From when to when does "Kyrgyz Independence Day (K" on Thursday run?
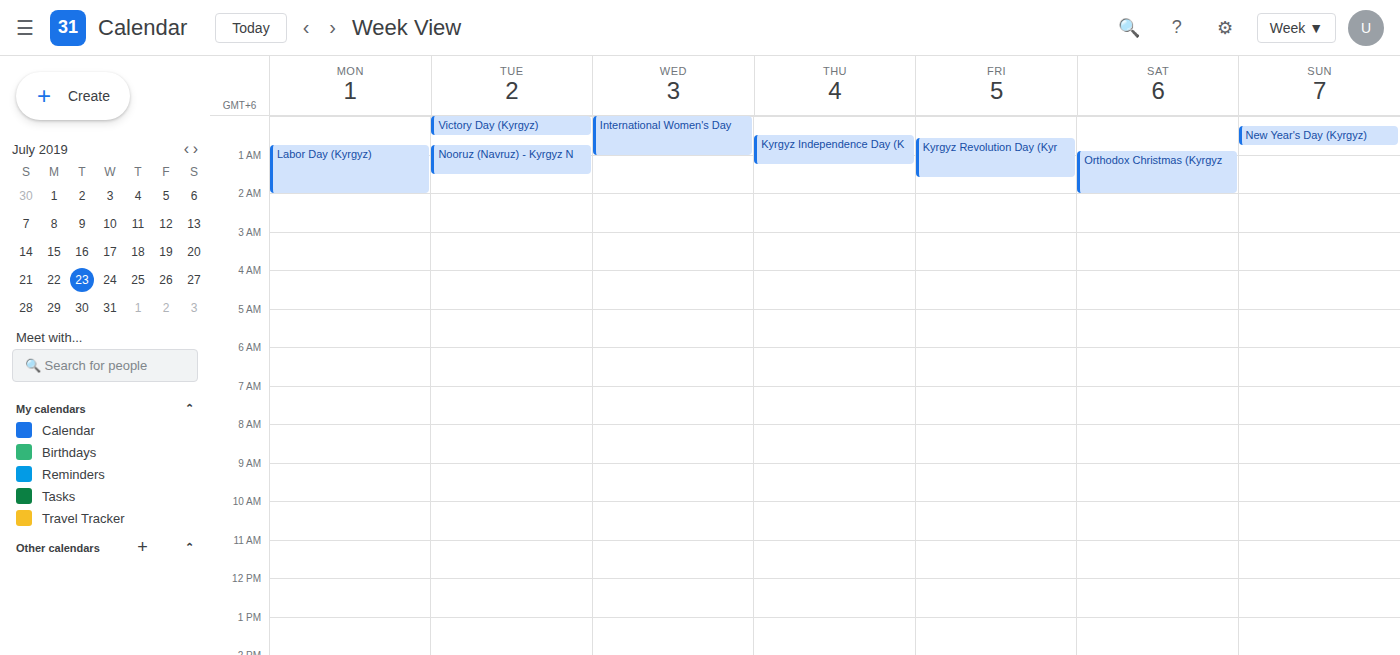
12:30 AM to 1:15 AM